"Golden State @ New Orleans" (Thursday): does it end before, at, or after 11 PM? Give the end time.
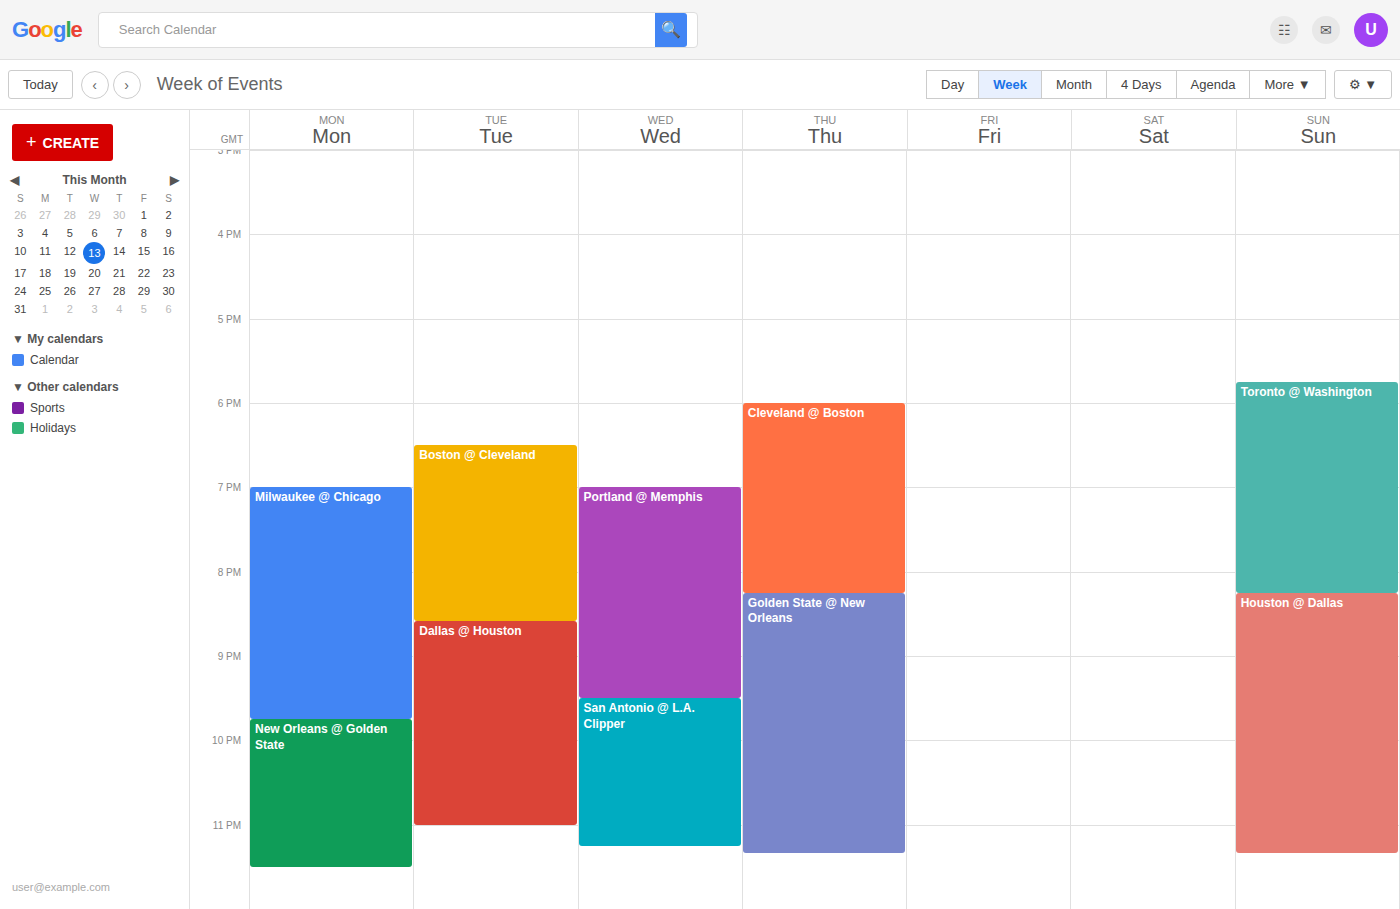
11:20 PM -- after 11 PM, 20 minutes below the 11 PM line.